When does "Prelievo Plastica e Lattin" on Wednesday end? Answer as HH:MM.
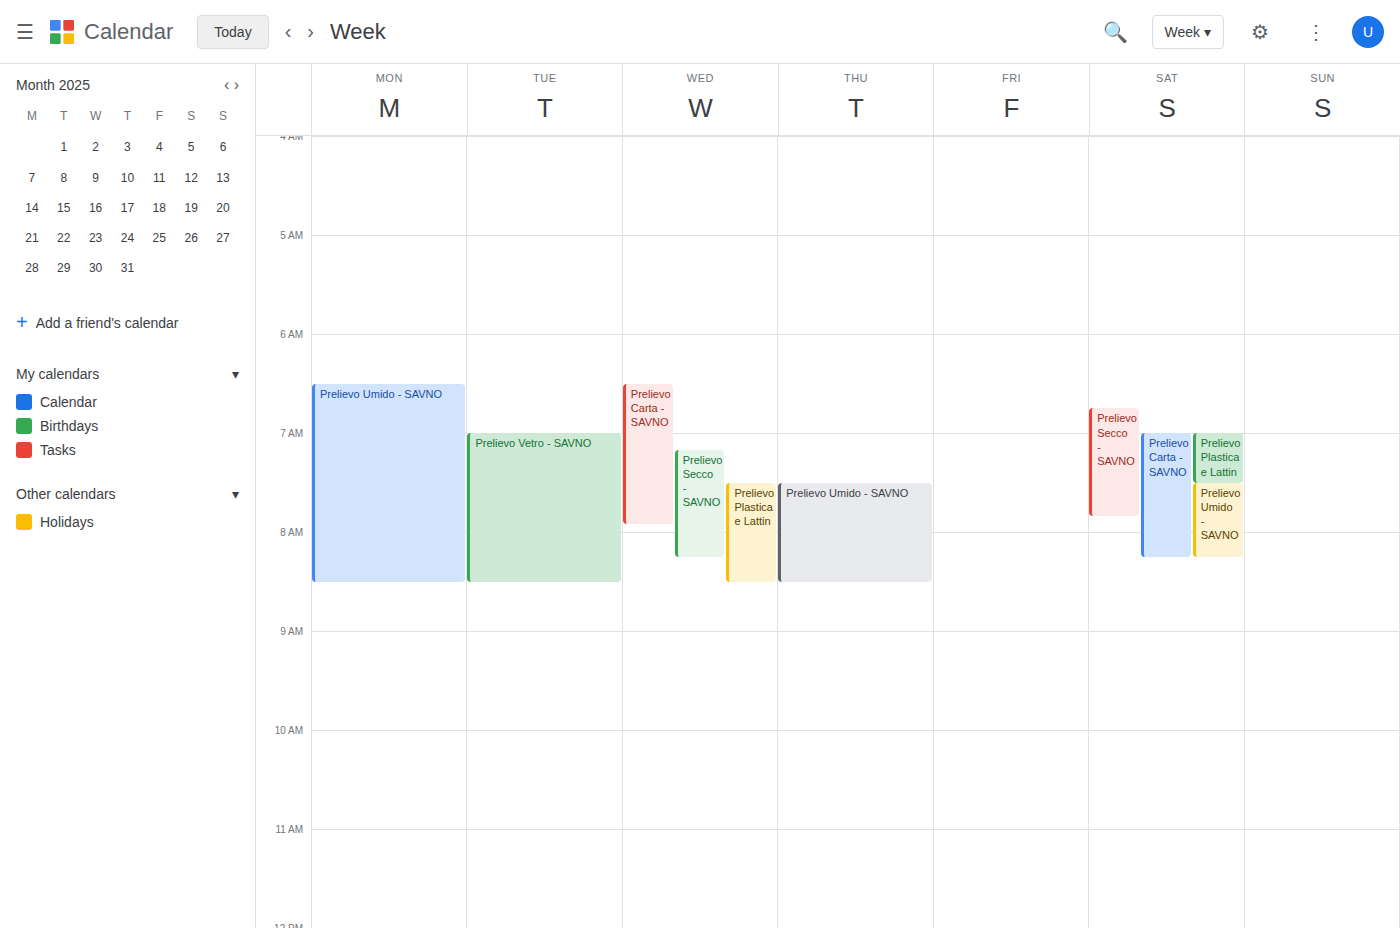
08:30